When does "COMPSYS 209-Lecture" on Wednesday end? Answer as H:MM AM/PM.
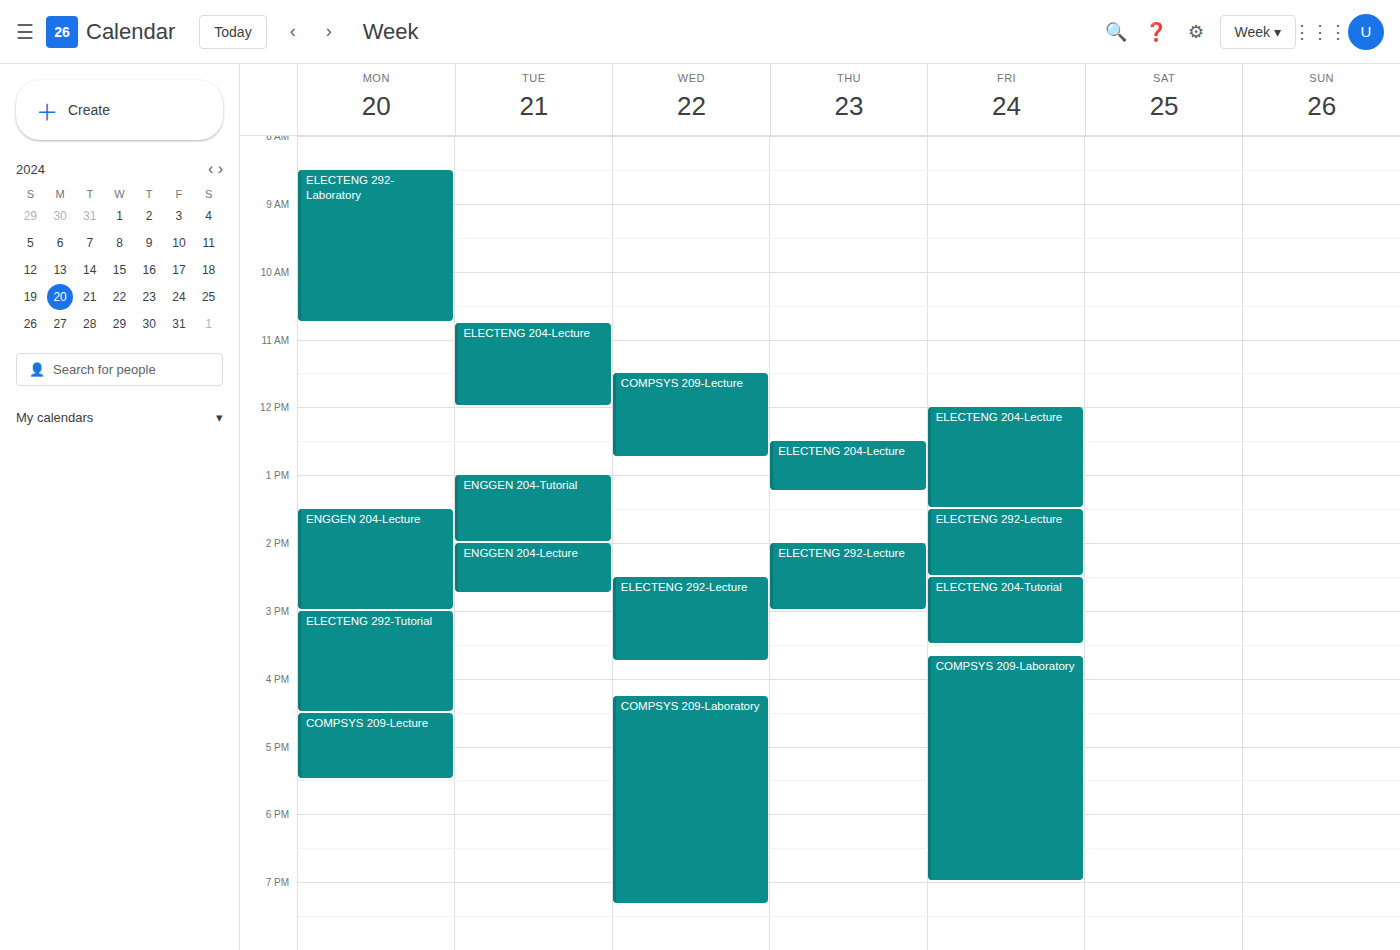
12:45 PM